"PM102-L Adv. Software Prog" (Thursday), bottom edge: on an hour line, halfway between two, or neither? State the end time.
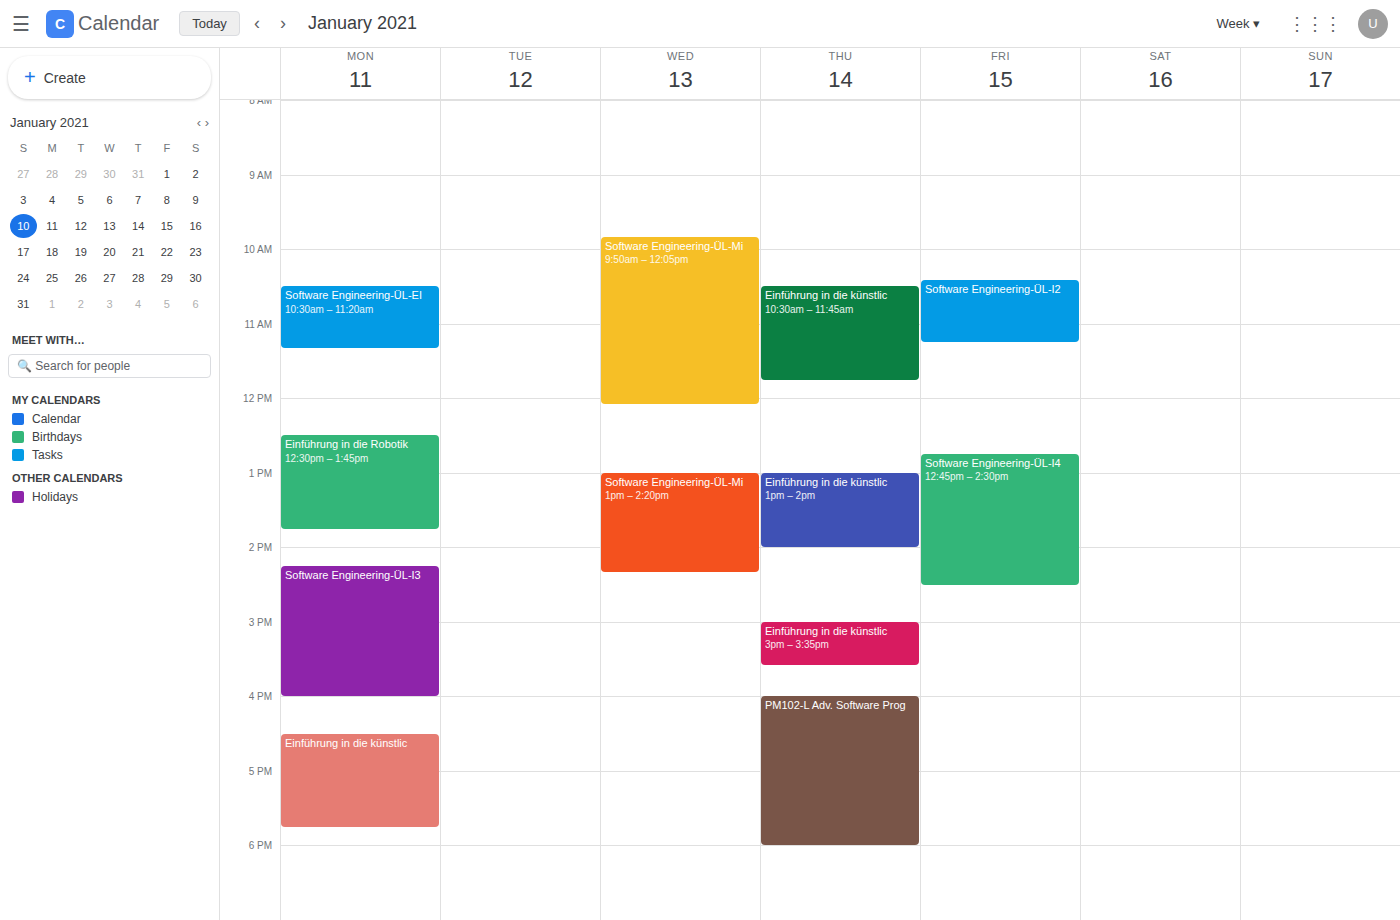
6:00 PM -- exactly on the 6 PM line.